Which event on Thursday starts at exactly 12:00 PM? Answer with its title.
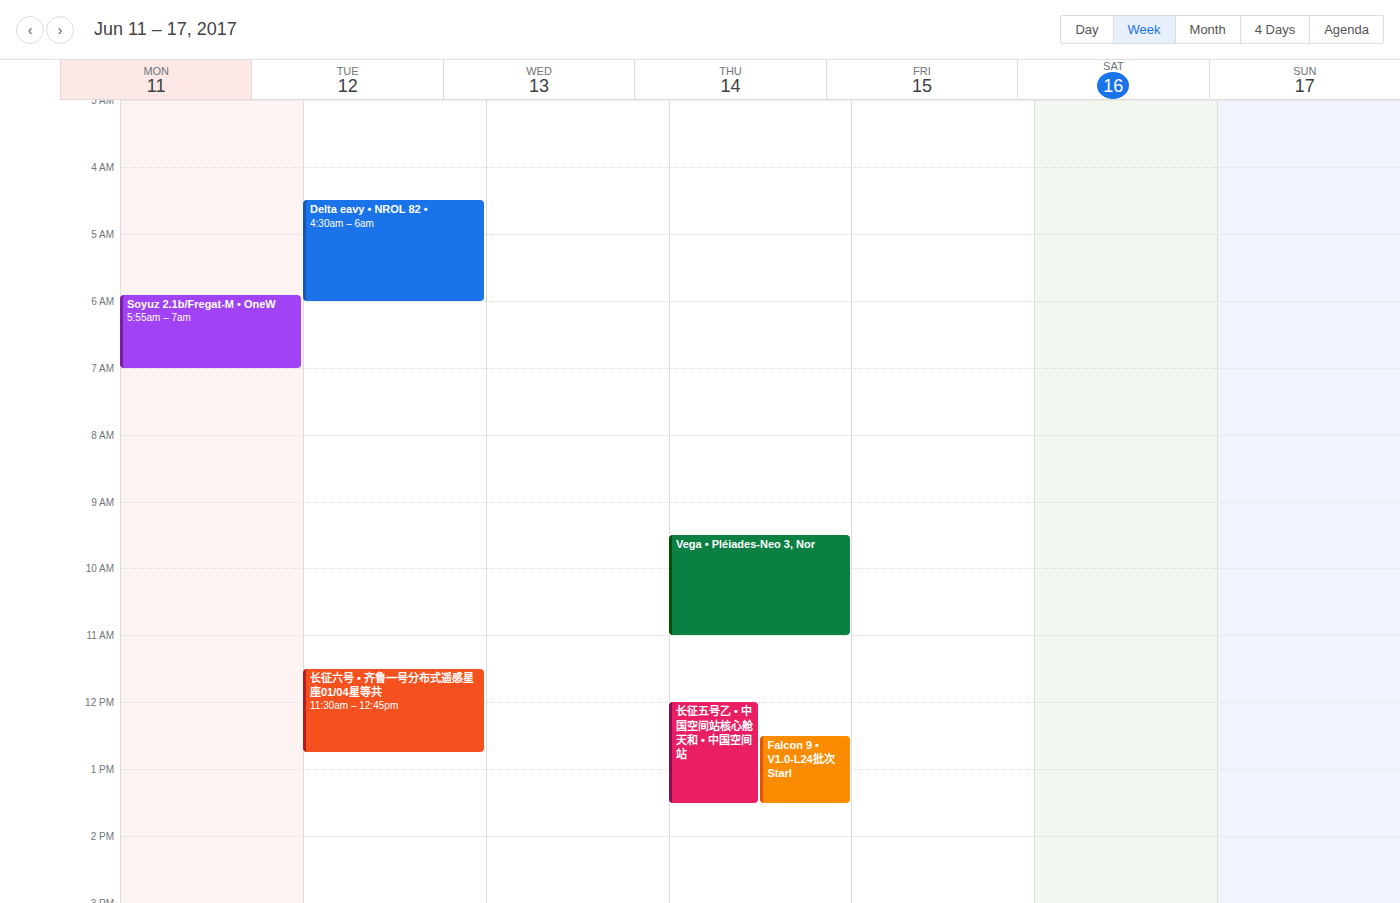
"长征五号乙 • 中国空间站核心舱天和 • 中国空间站"